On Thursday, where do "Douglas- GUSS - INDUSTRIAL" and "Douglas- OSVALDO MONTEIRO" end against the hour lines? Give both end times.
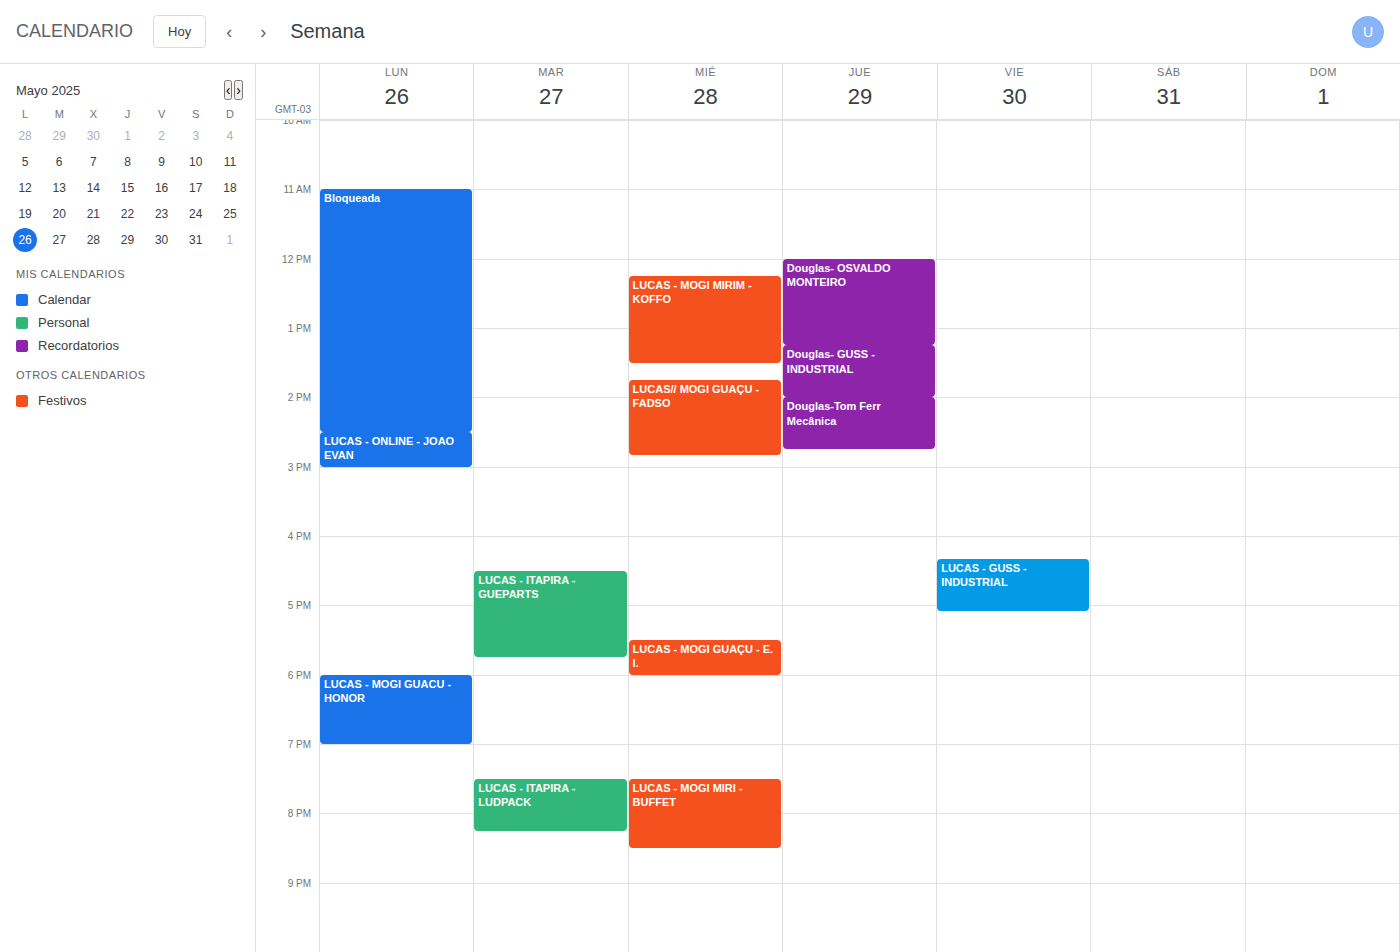
"Douglas- GUSS - INDUSTRIAL": 2:00 PM, exactly on the 2 PM line. "Douglas- OSVALDO MONTEIRO": 1:15 PM, neither: a quarter of the way from the 1 PM line to the 2 PM line.